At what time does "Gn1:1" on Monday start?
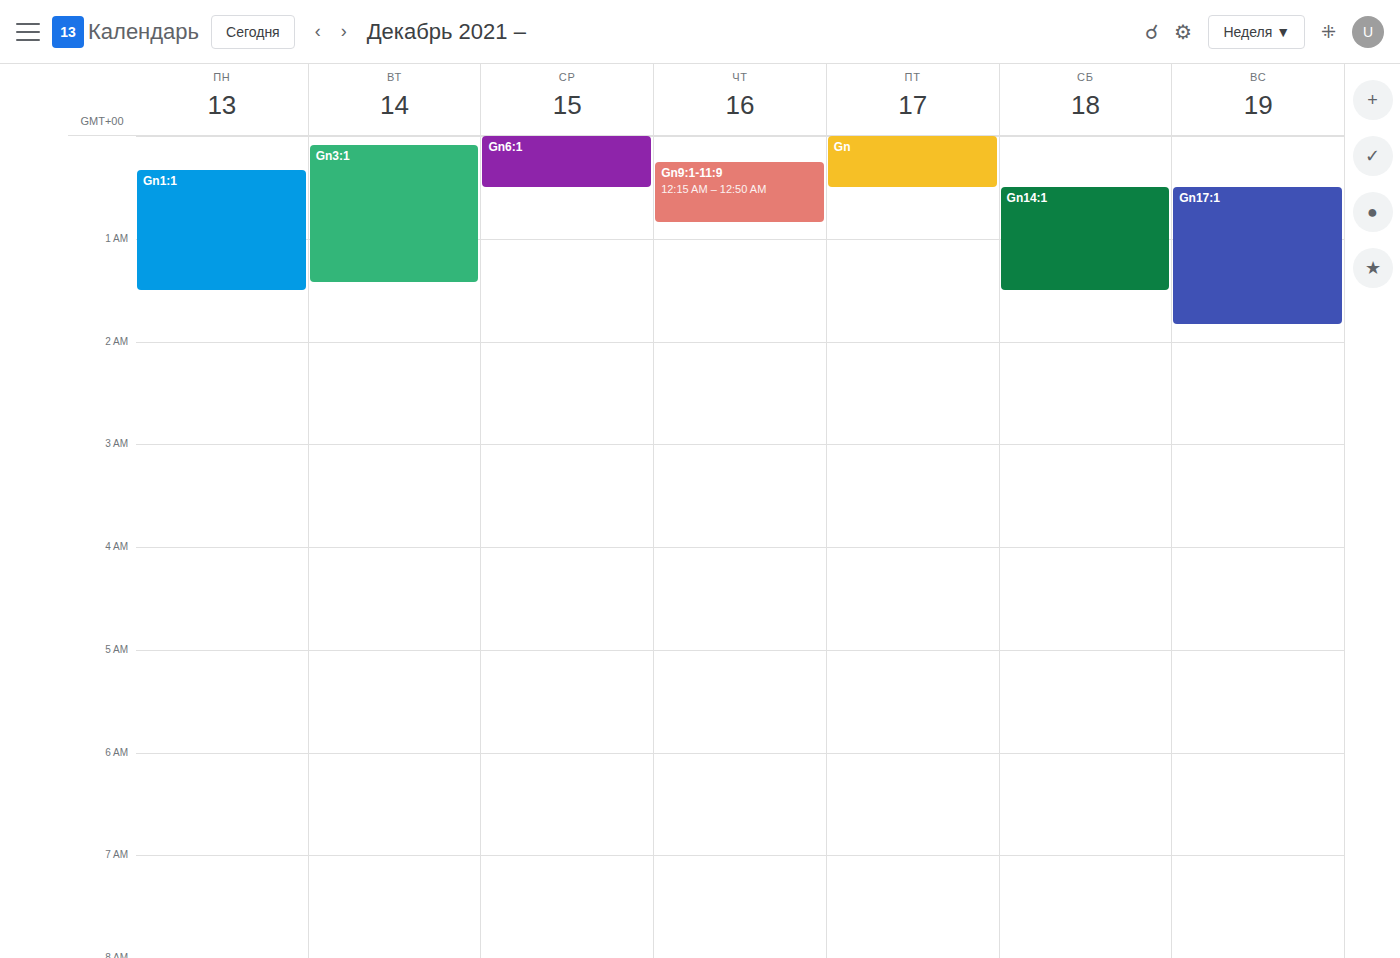
12:20 AM